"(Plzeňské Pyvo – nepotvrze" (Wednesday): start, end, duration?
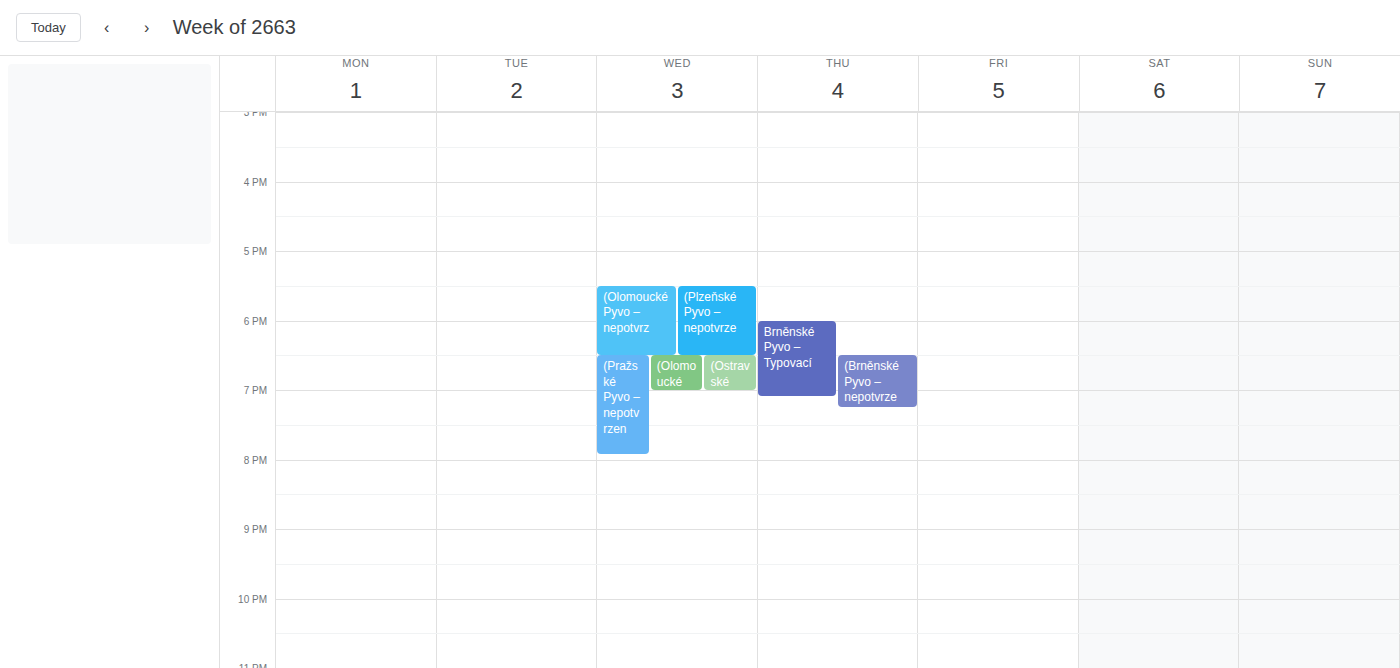
17:30 to 18:30, 1 hour